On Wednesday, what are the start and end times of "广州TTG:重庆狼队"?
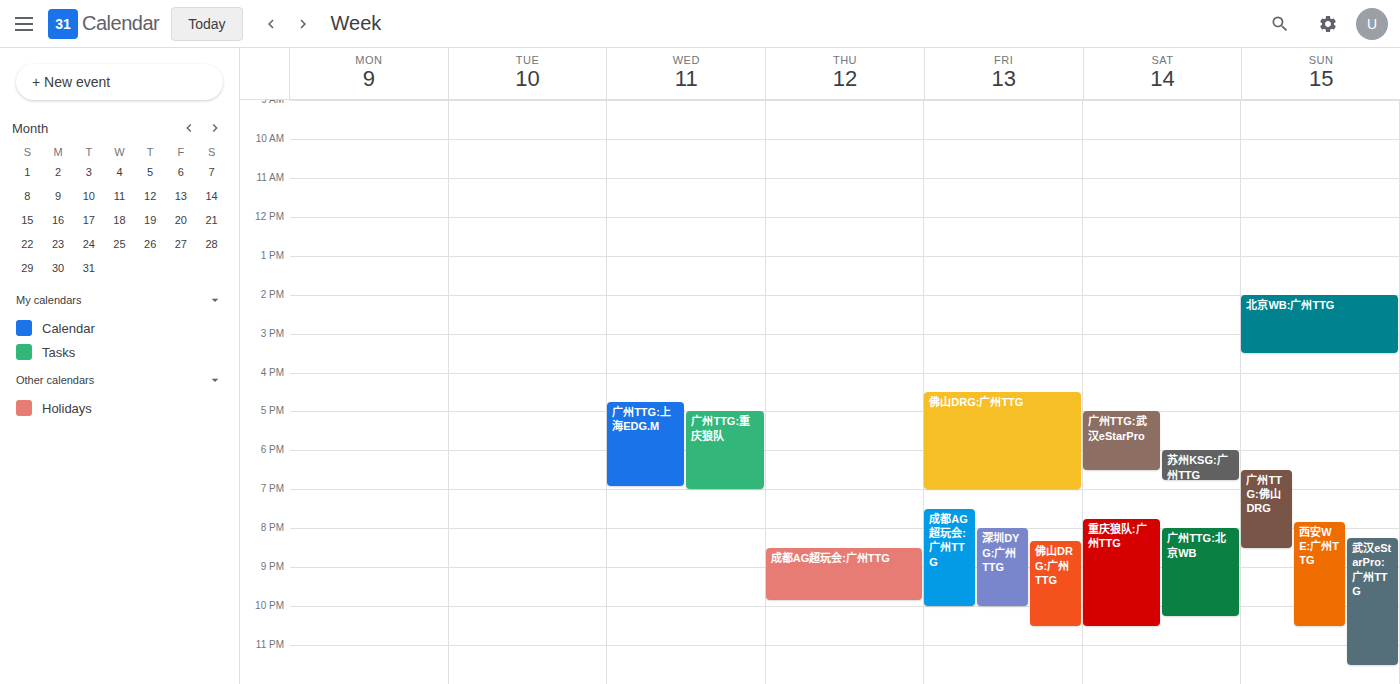
5:00 PM to 7:00 PM